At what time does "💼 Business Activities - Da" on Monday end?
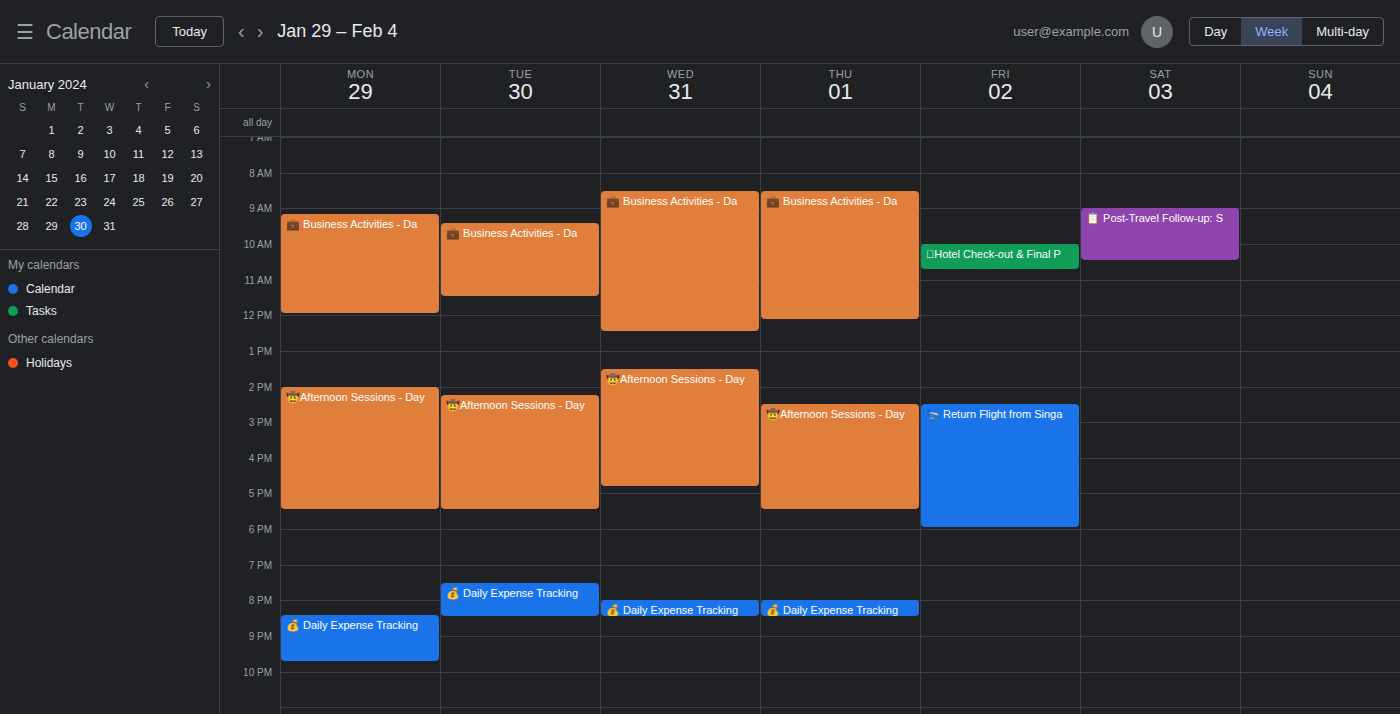
12:00 PM